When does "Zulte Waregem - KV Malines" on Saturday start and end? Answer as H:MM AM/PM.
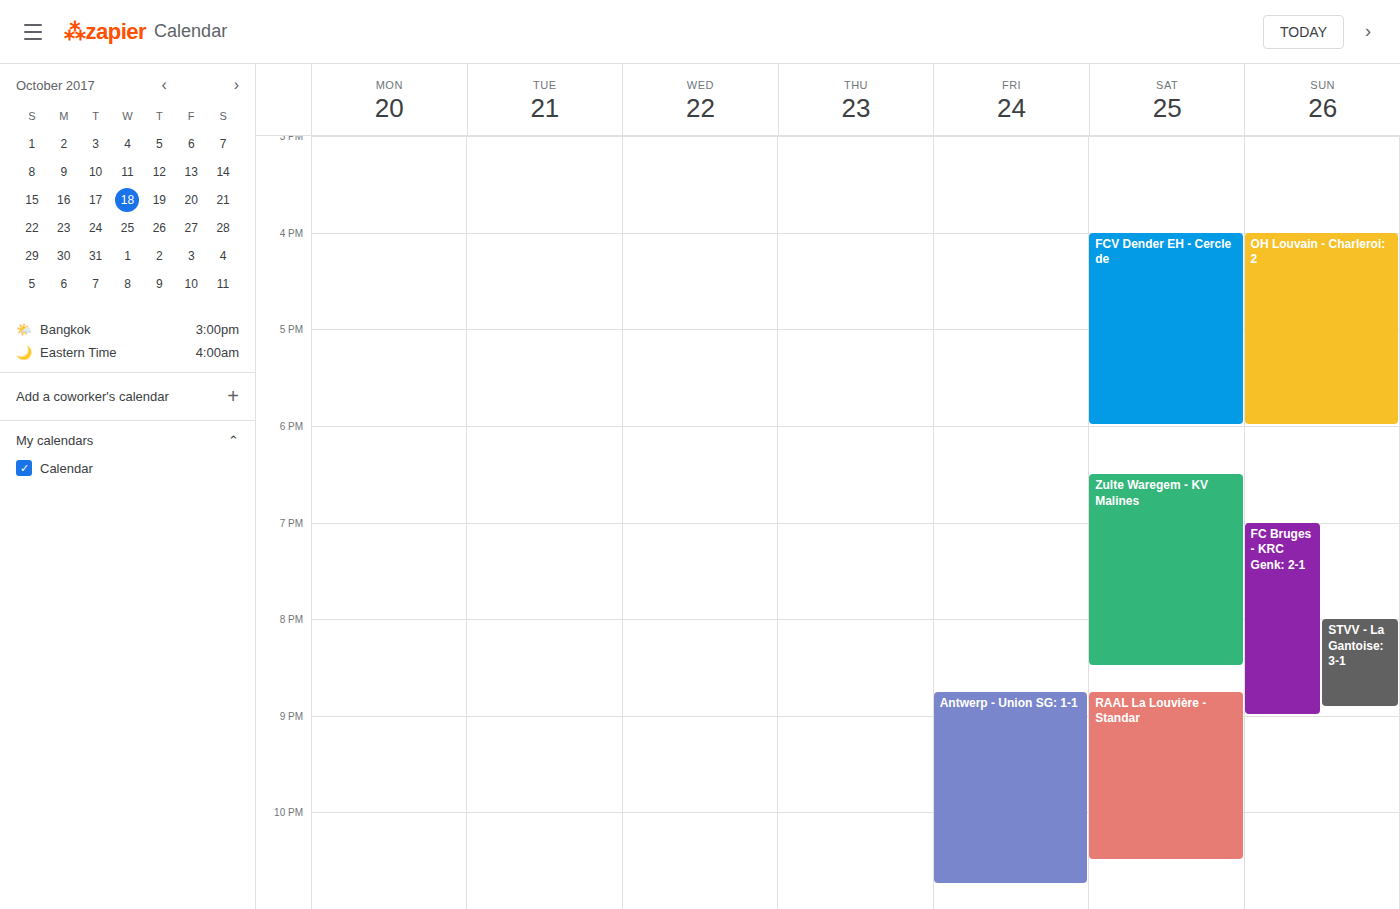
6:30 PM to 8:30 PM